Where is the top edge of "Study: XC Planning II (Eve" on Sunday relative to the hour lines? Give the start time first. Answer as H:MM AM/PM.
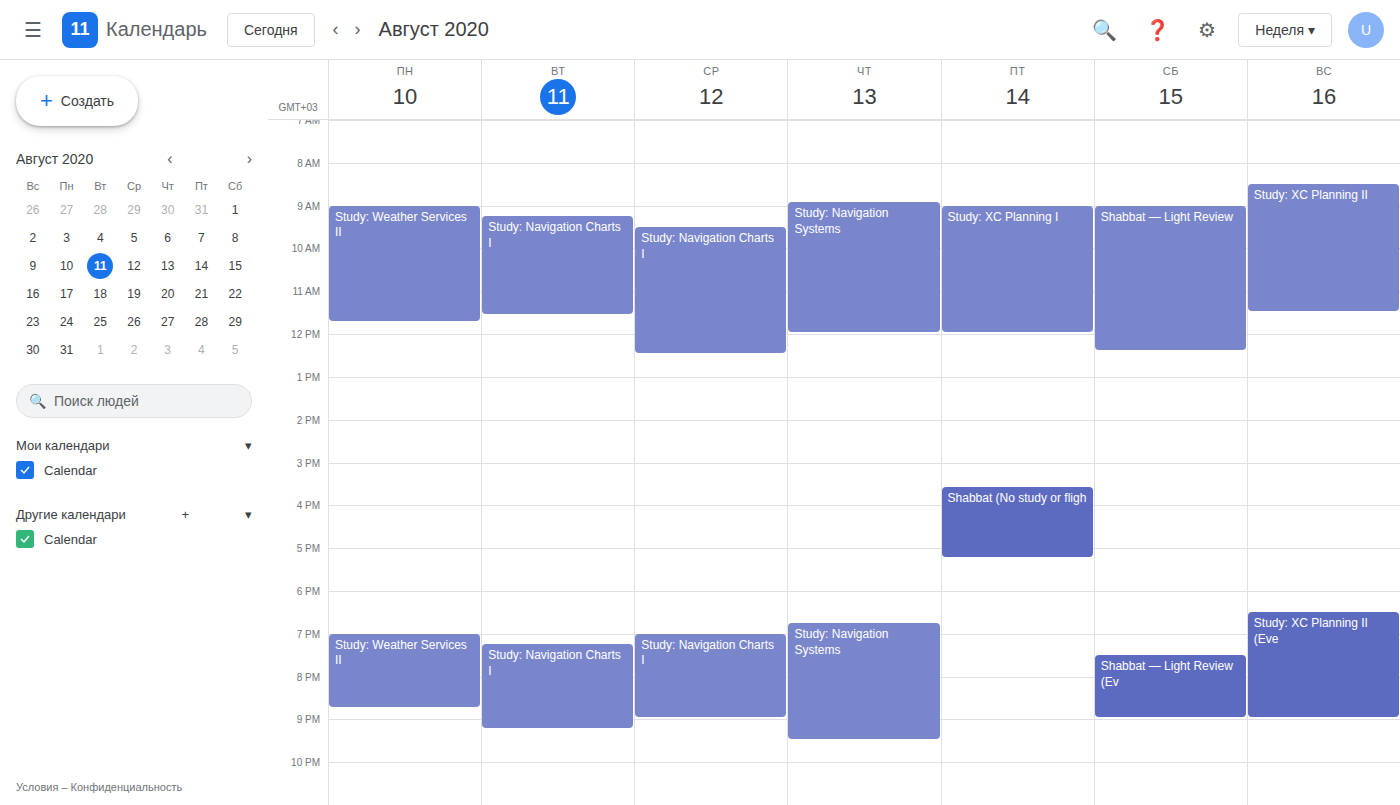
6:30 PM -- halfway between the 6 PM and 7 PM lines.